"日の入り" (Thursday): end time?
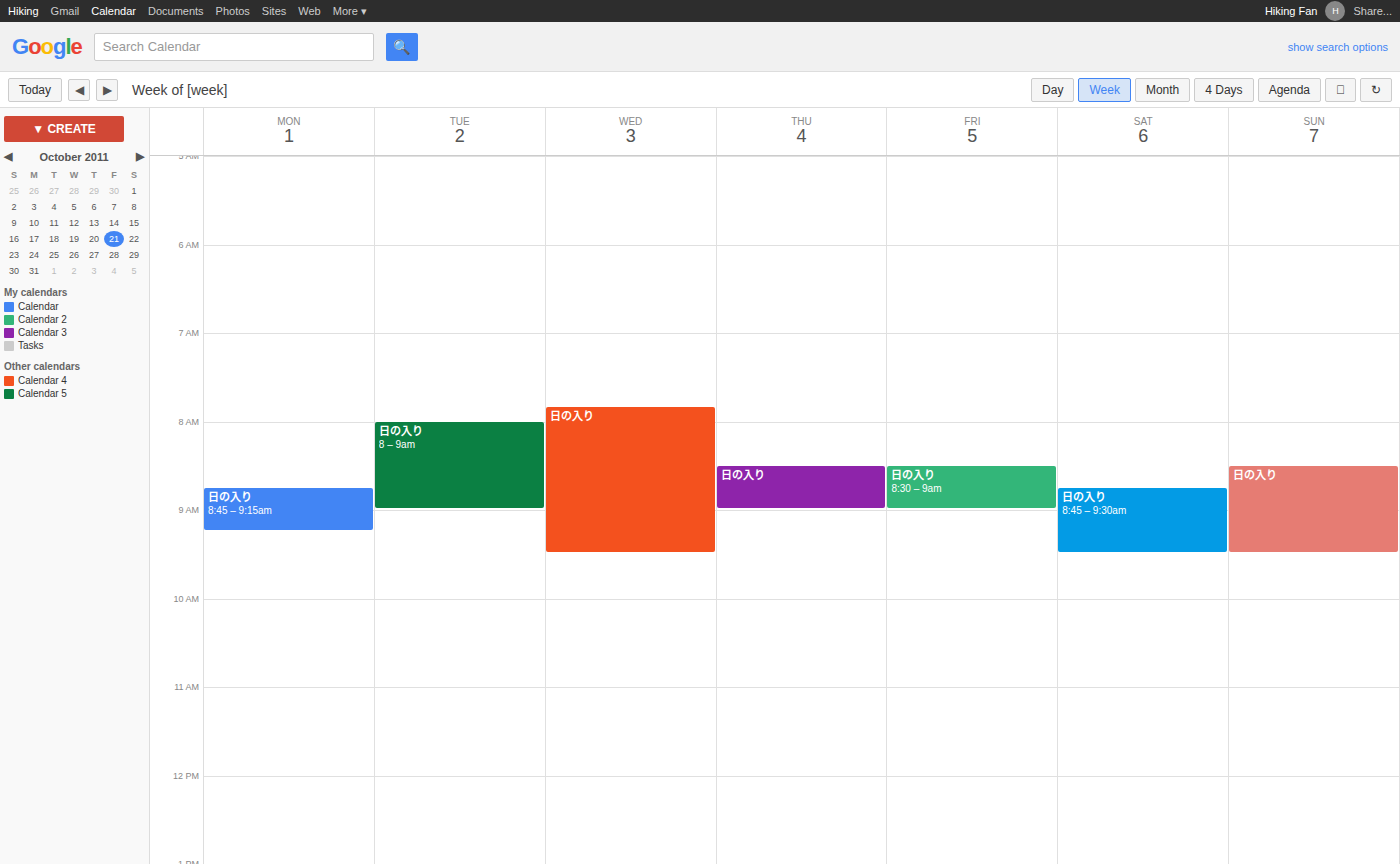
9:00 AM